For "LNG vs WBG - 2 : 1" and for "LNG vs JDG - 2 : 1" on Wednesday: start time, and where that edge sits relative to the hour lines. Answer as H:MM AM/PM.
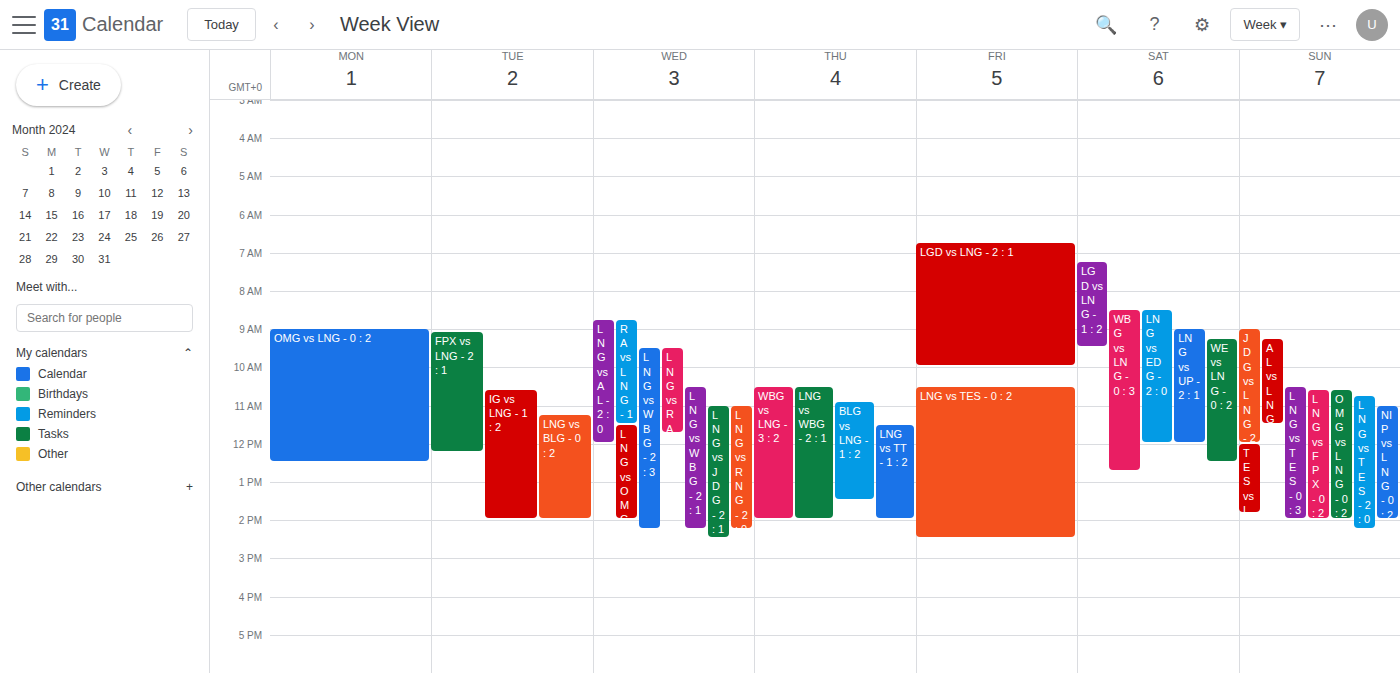
"LNG vs WBG - 2 : 1": 10:30 AM, halfway between the 10 AM and 11 AM lines. "LNG vs JDG - 2 : 1": 11:00 AM, exactly on the 11 AM line.